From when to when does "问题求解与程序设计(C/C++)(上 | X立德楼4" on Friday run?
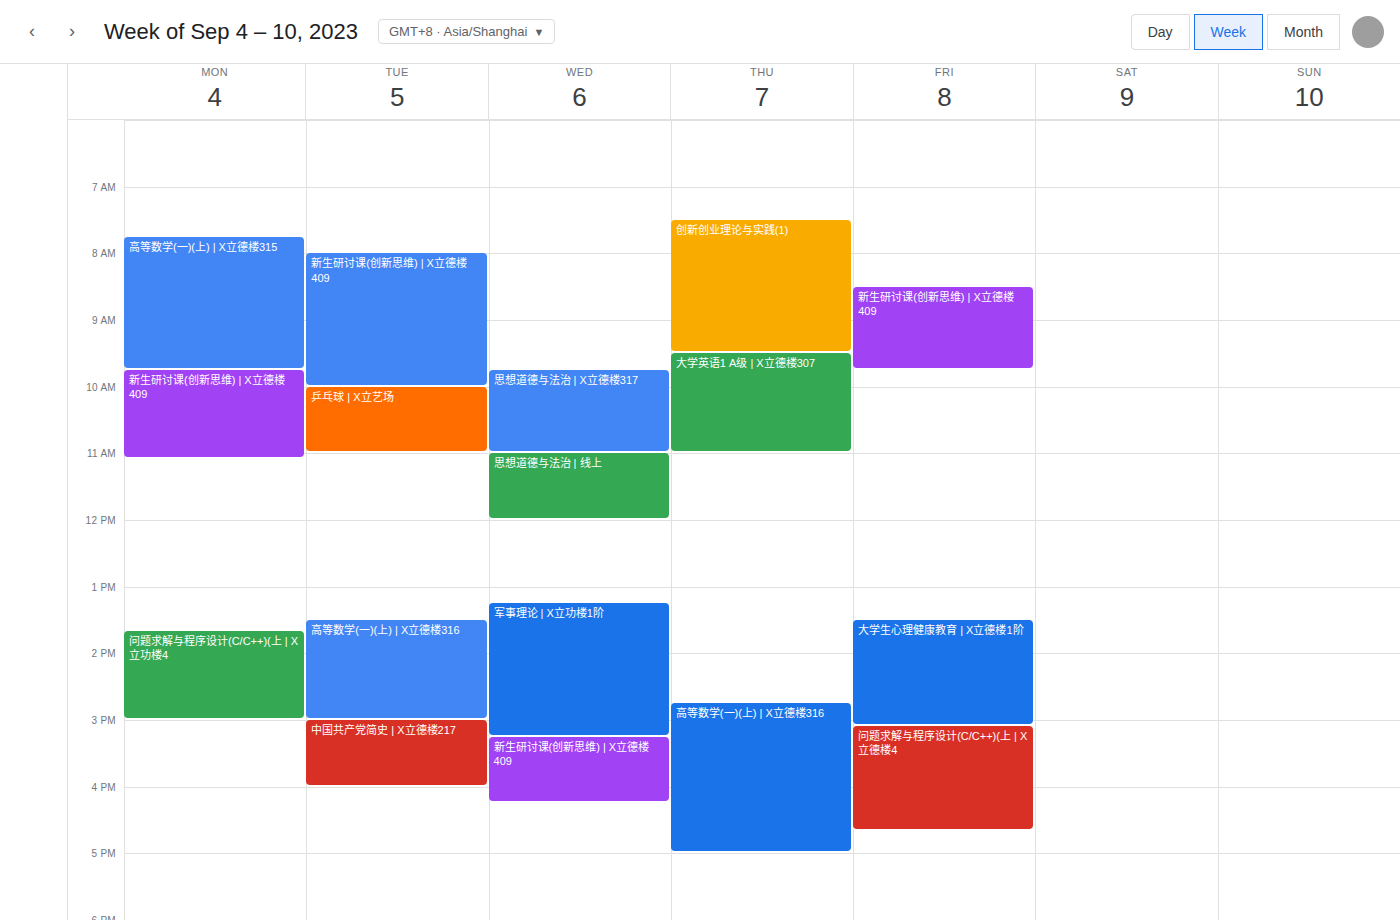
3:05 PM to 4:40 PM